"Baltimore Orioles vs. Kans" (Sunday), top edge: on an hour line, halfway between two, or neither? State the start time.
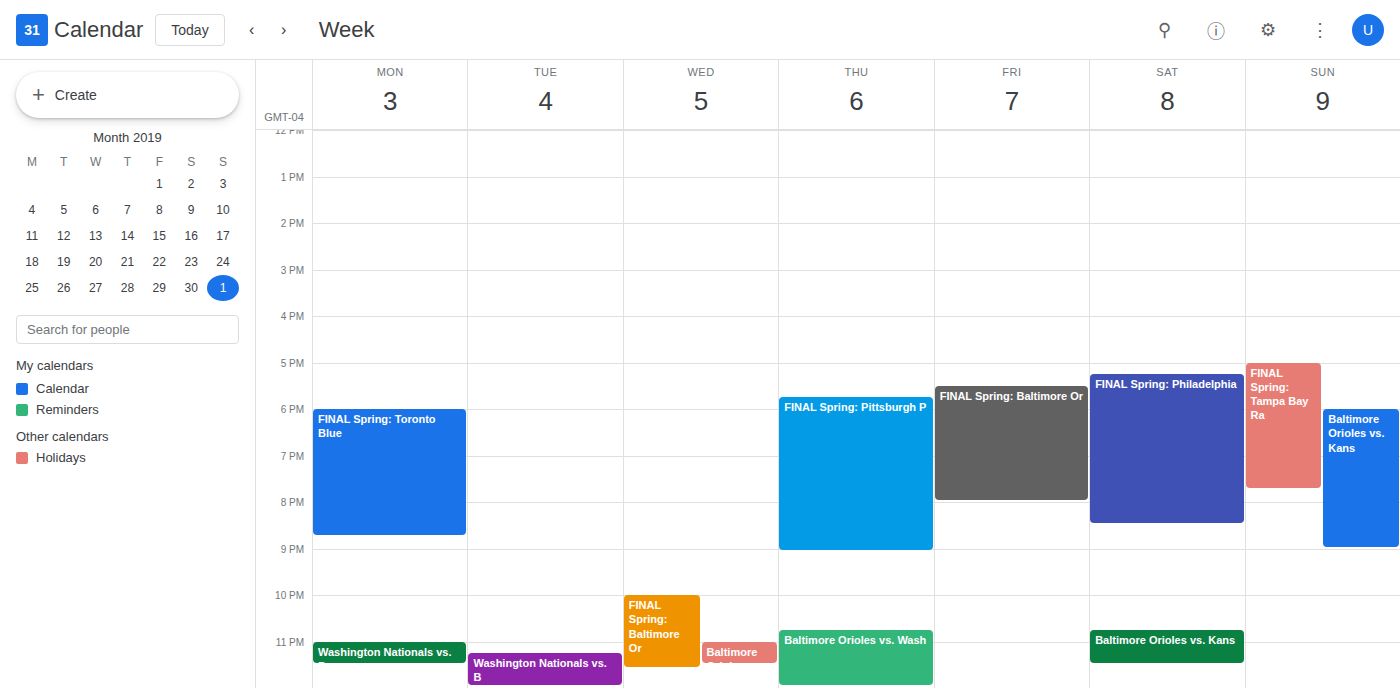
6:00 PM -- exactly on the 6 PM line.